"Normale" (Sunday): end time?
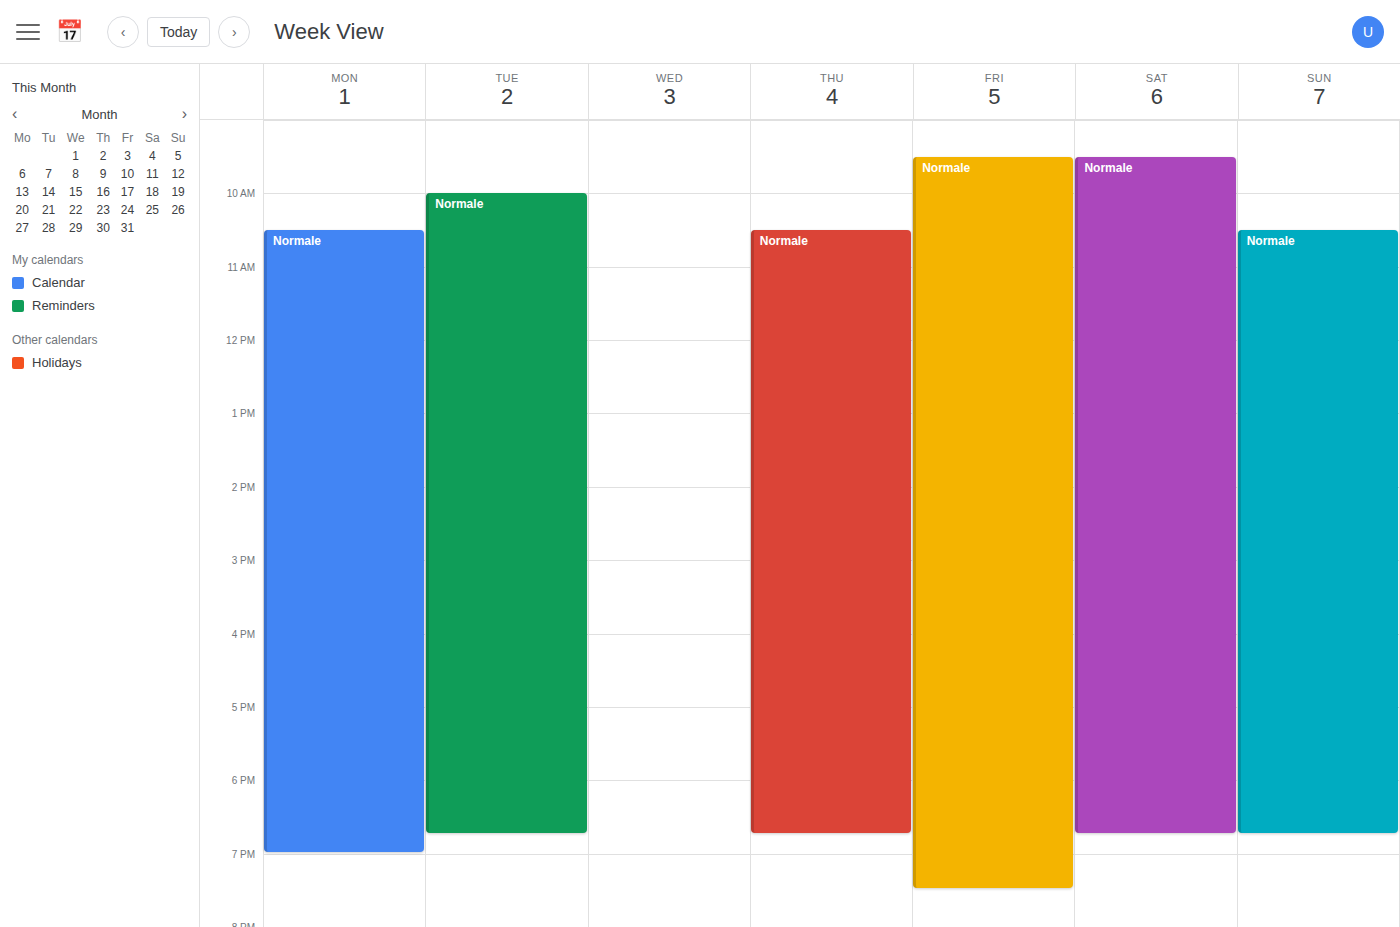
6:45 PM